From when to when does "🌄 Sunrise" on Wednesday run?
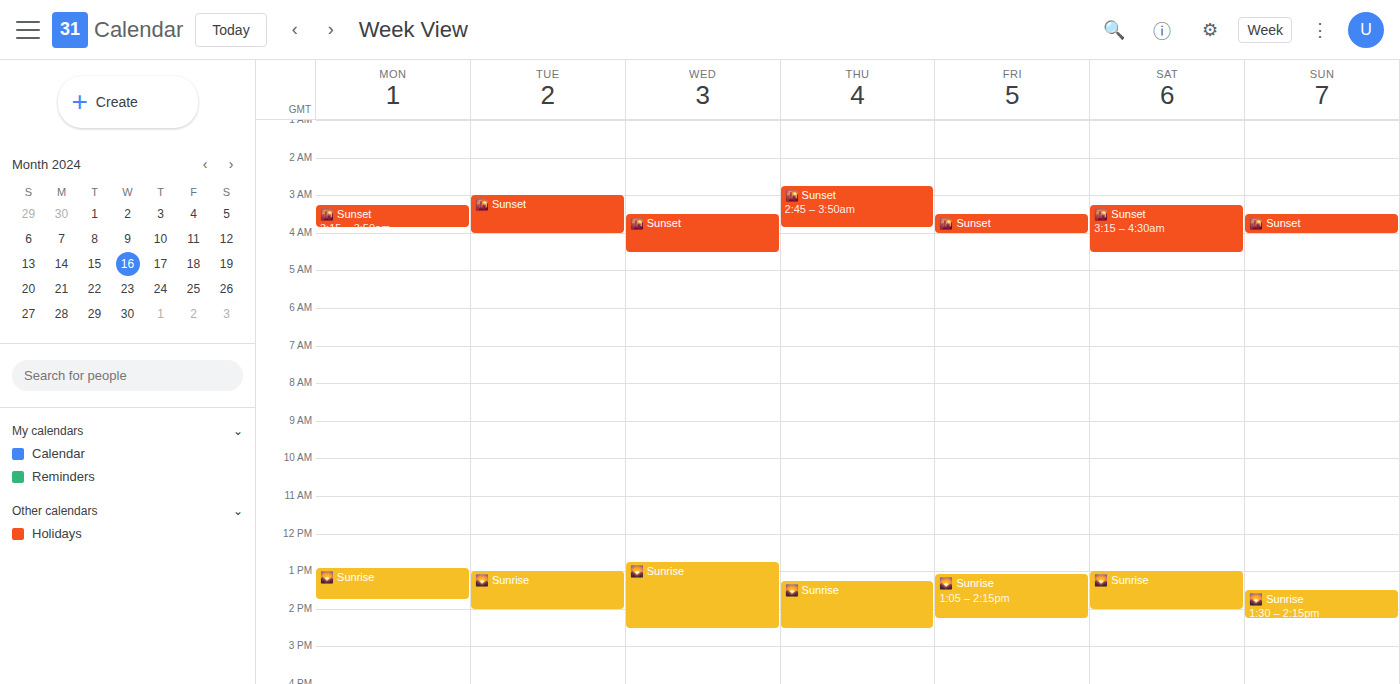
12:45 PM to 2:30 PM